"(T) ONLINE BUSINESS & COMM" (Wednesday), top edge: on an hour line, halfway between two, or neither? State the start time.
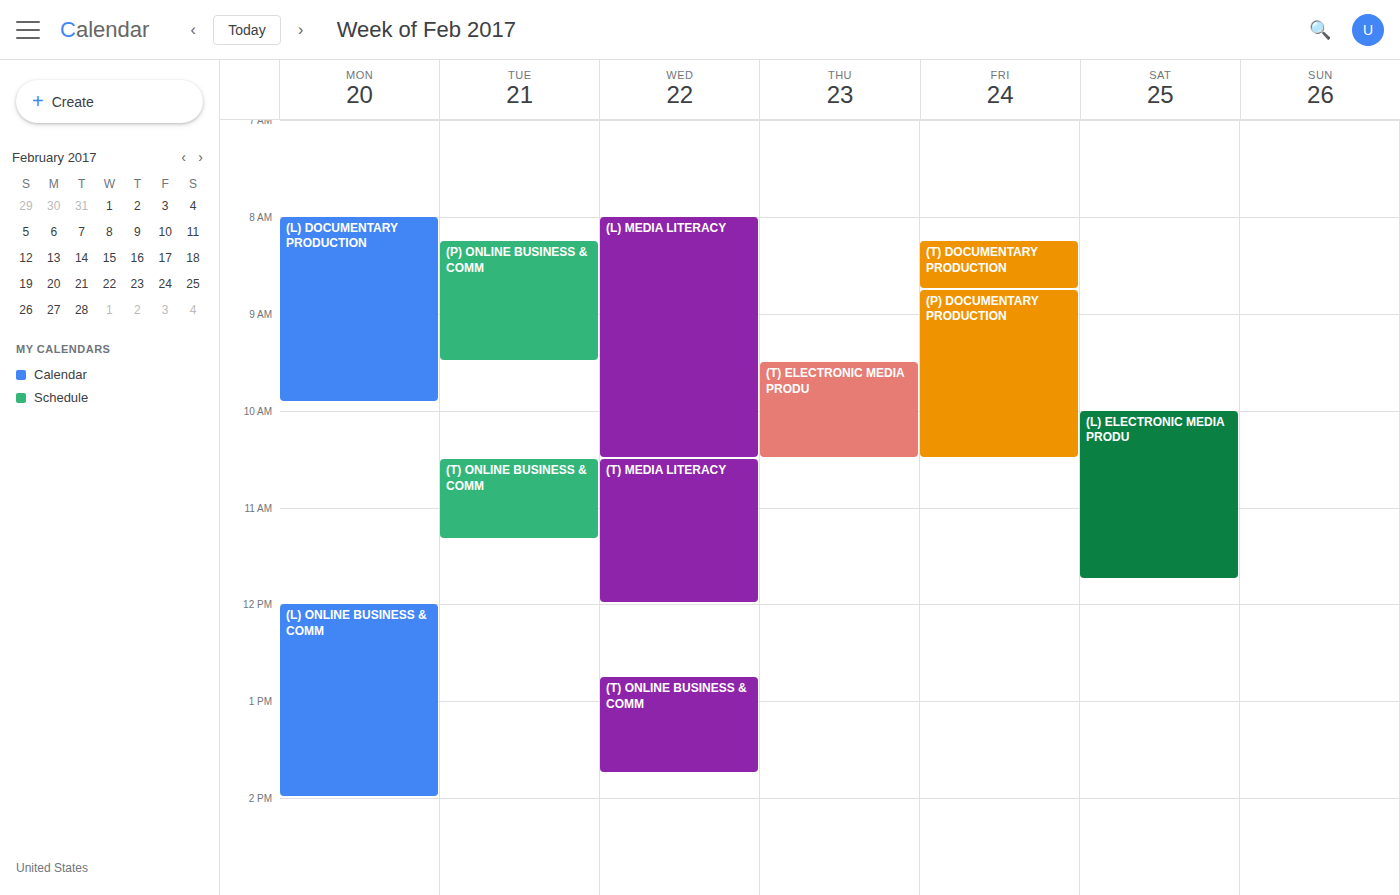
12:45 PM -- neither: three quarters of the way from the 12 PM line to the 1 PM line.